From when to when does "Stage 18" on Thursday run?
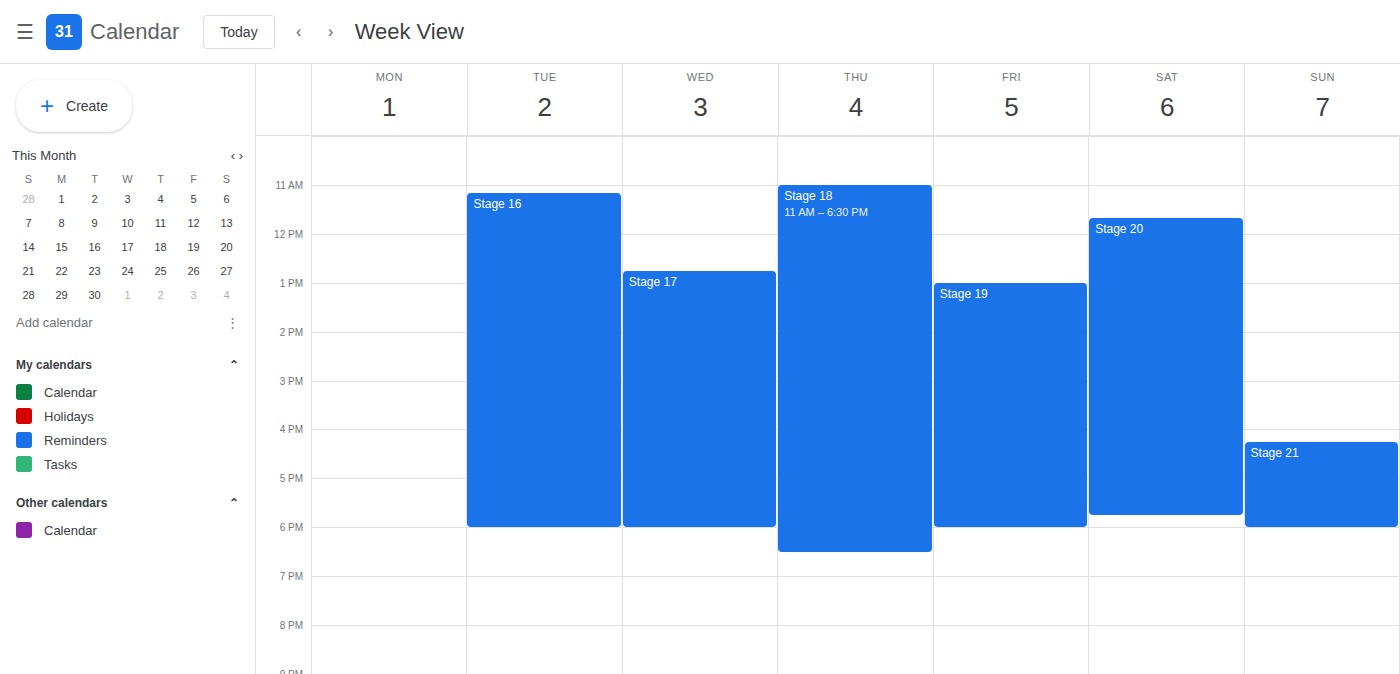
11:00 AM to 6:30 PM